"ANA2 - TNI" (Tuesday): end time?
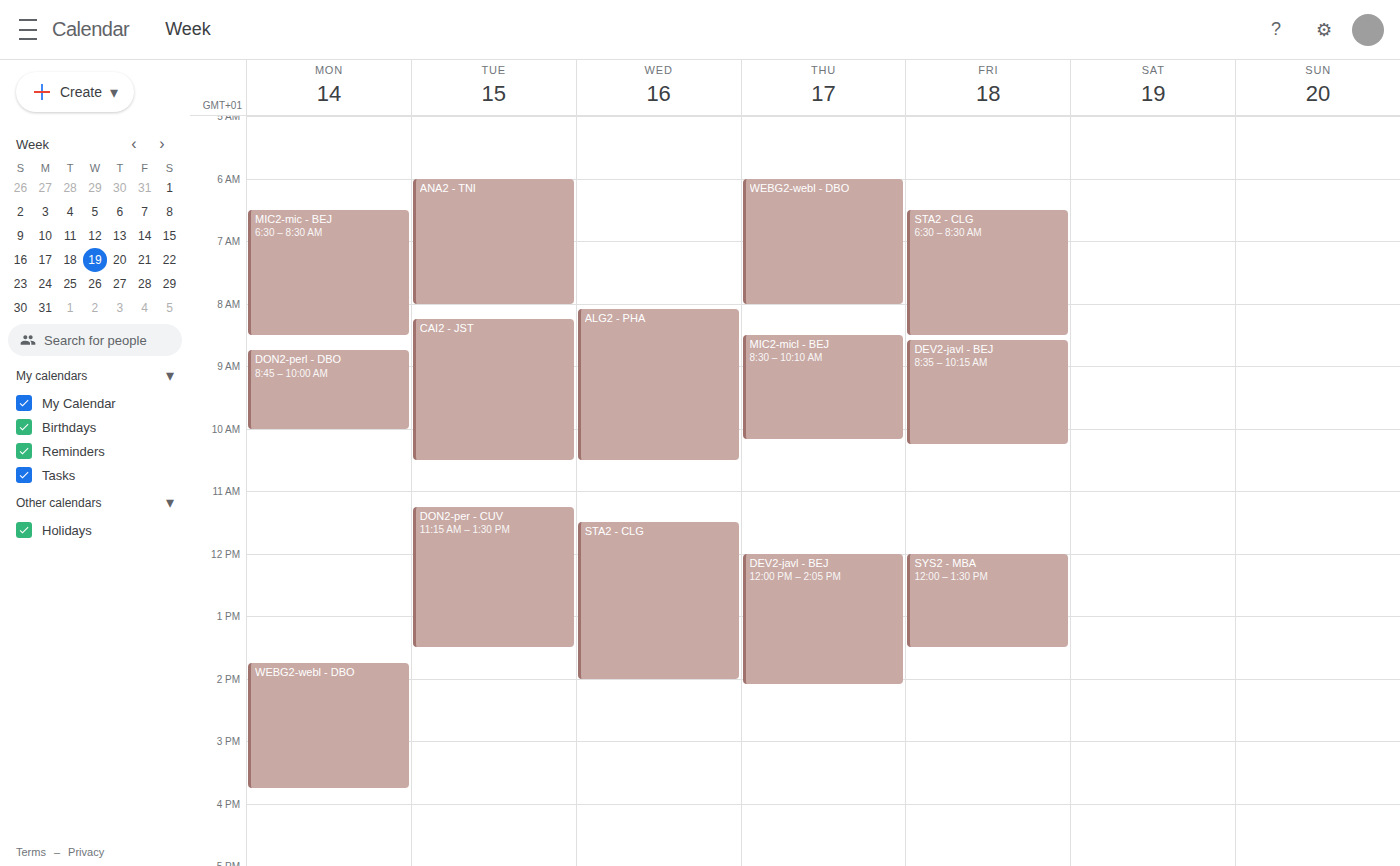
08:00